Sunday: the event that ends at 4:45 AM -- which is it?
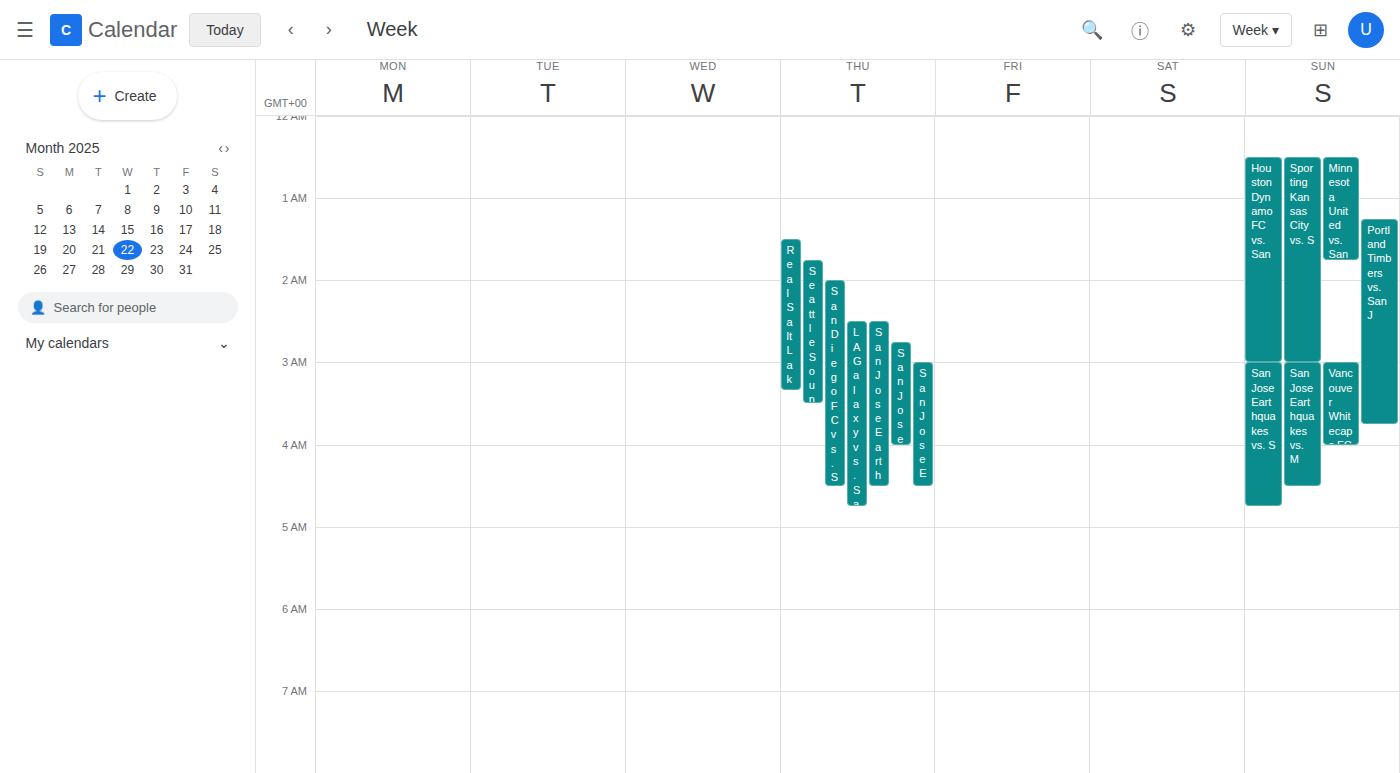
"San Jose Earthquakes vs. S"